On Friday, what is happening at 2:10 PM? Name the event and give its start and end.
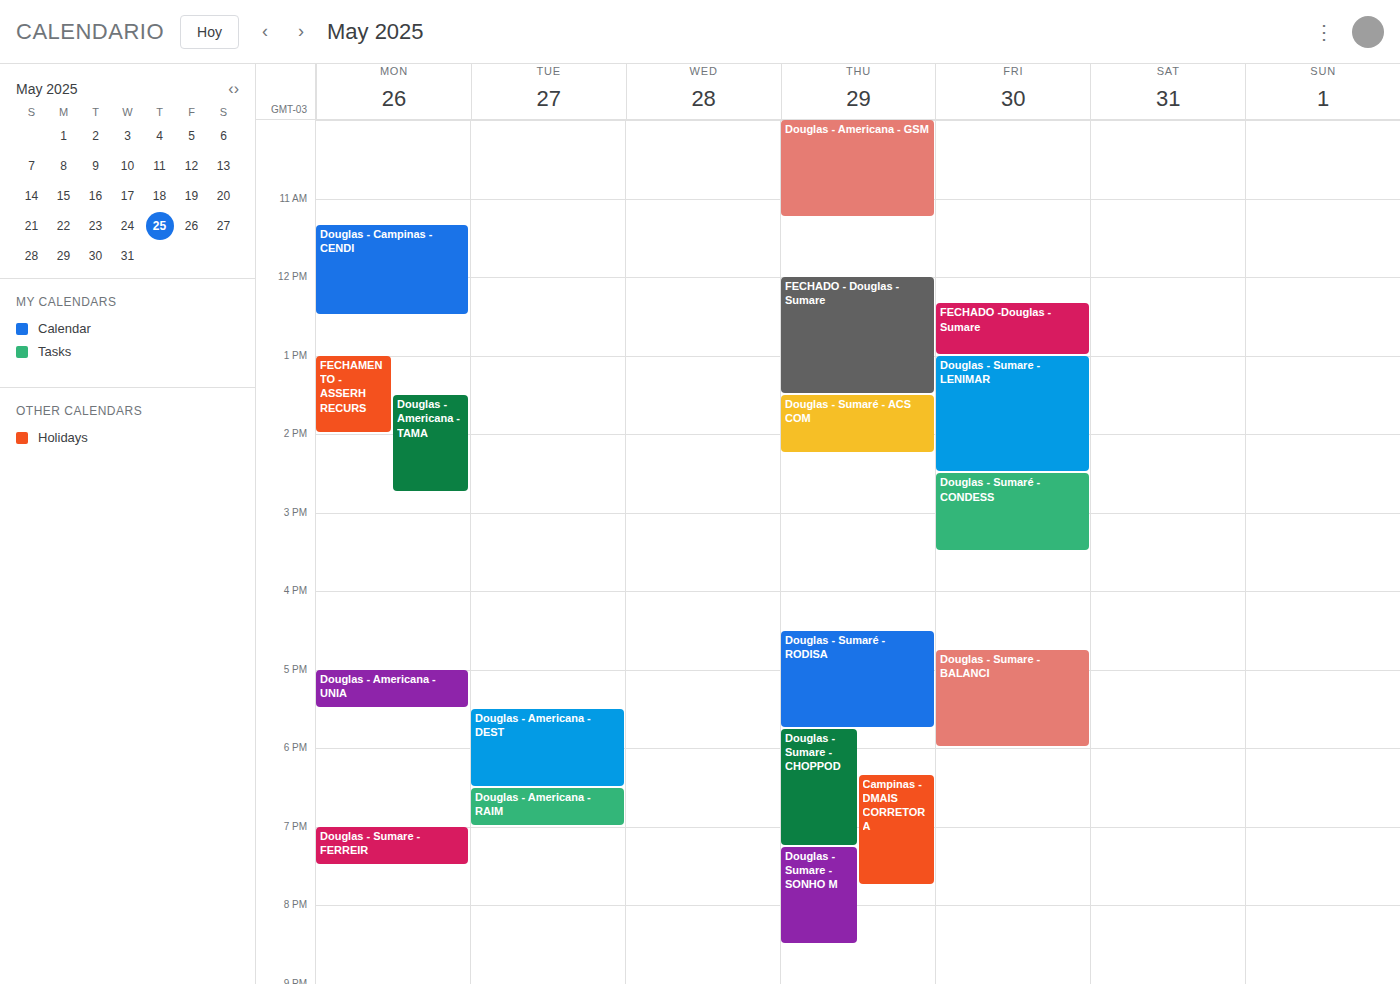
"Douglas - Sumare - LENIMAR", 1:00 PM to 2:30 PM